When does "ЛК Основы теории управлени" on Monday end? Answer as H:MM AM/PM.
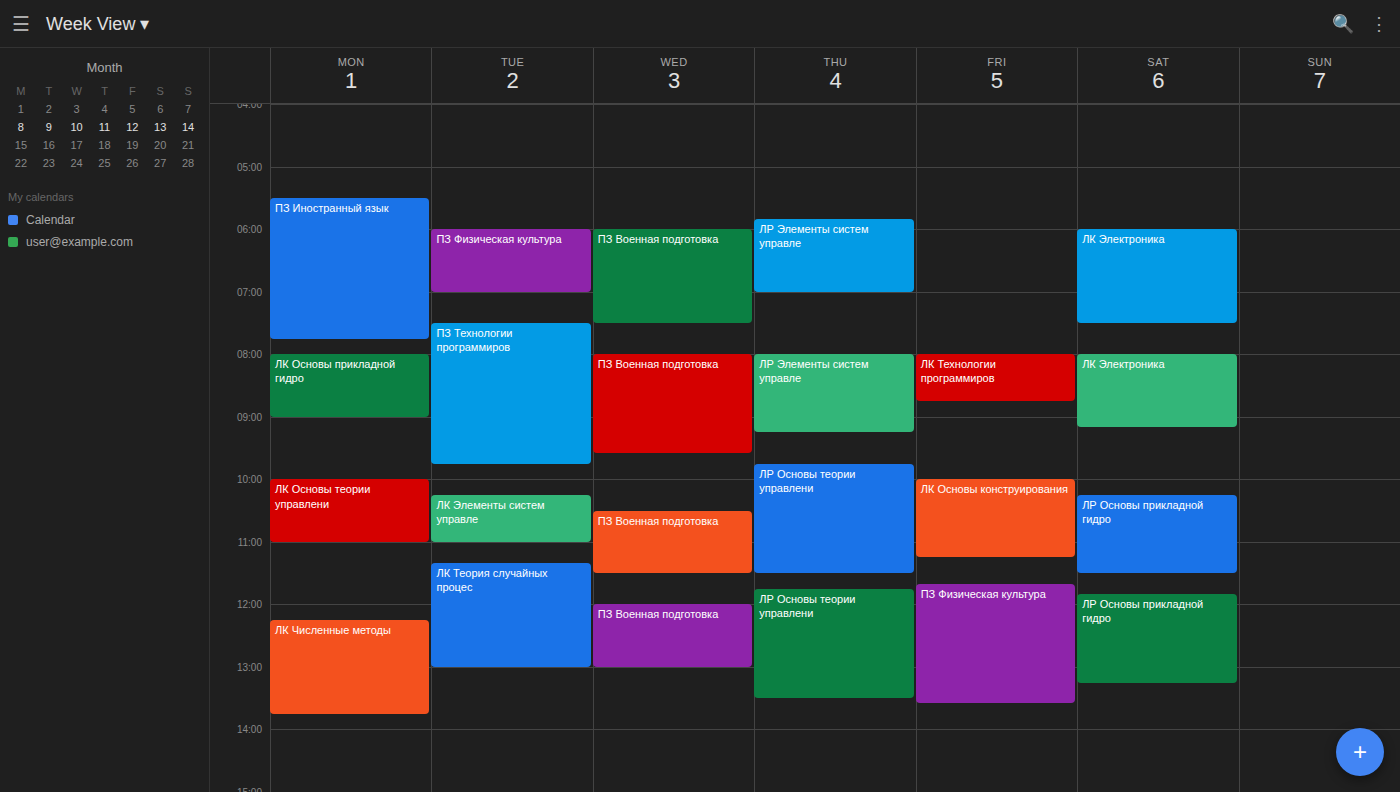
11:00 AM